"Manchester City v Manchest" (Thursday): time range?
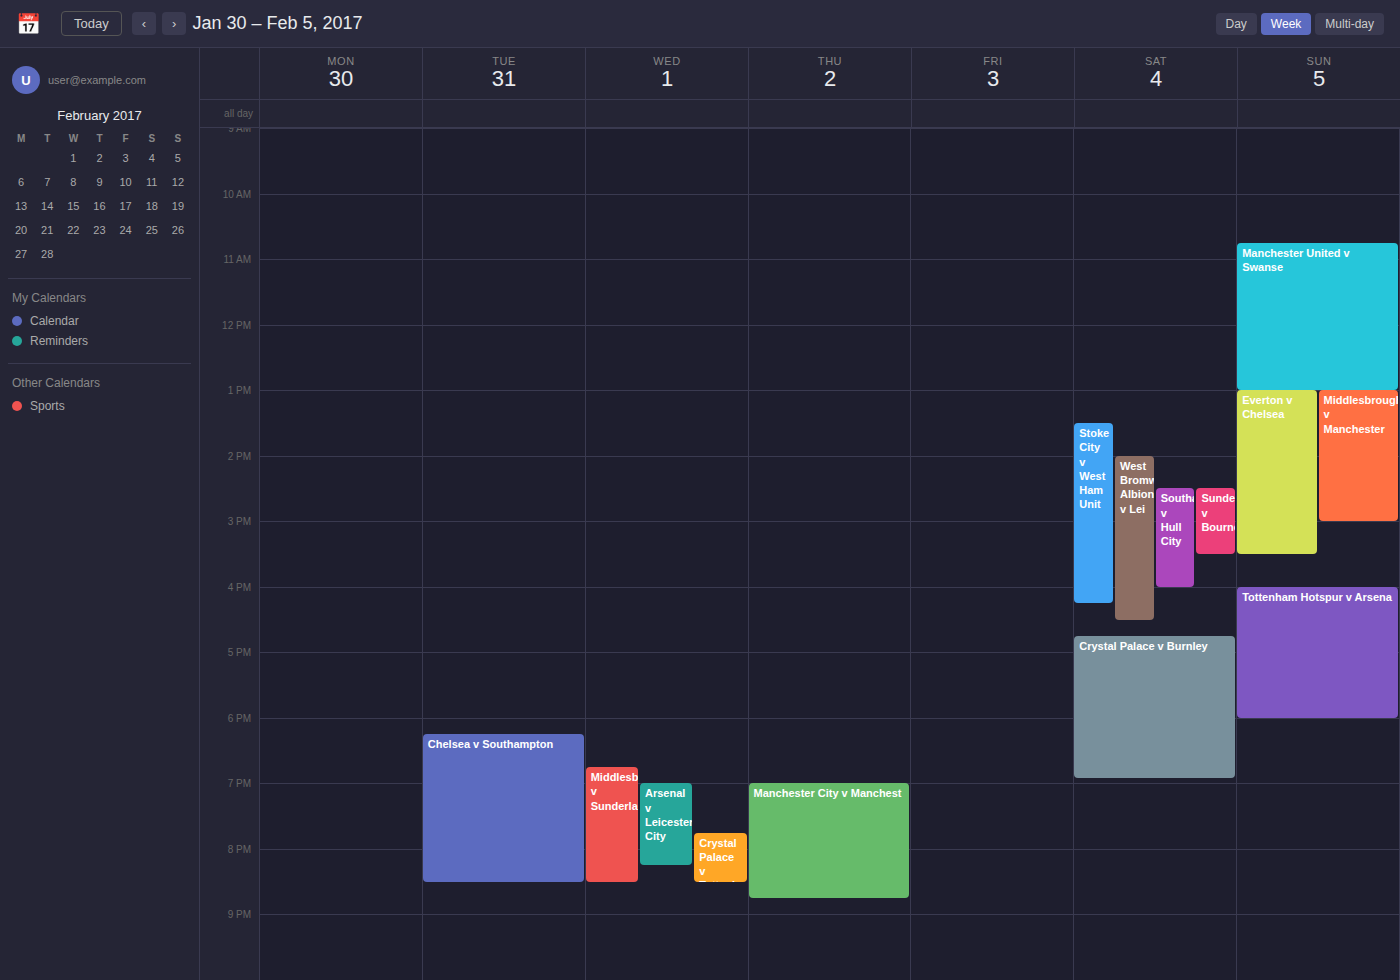
7:00 PM to 8:45 PM